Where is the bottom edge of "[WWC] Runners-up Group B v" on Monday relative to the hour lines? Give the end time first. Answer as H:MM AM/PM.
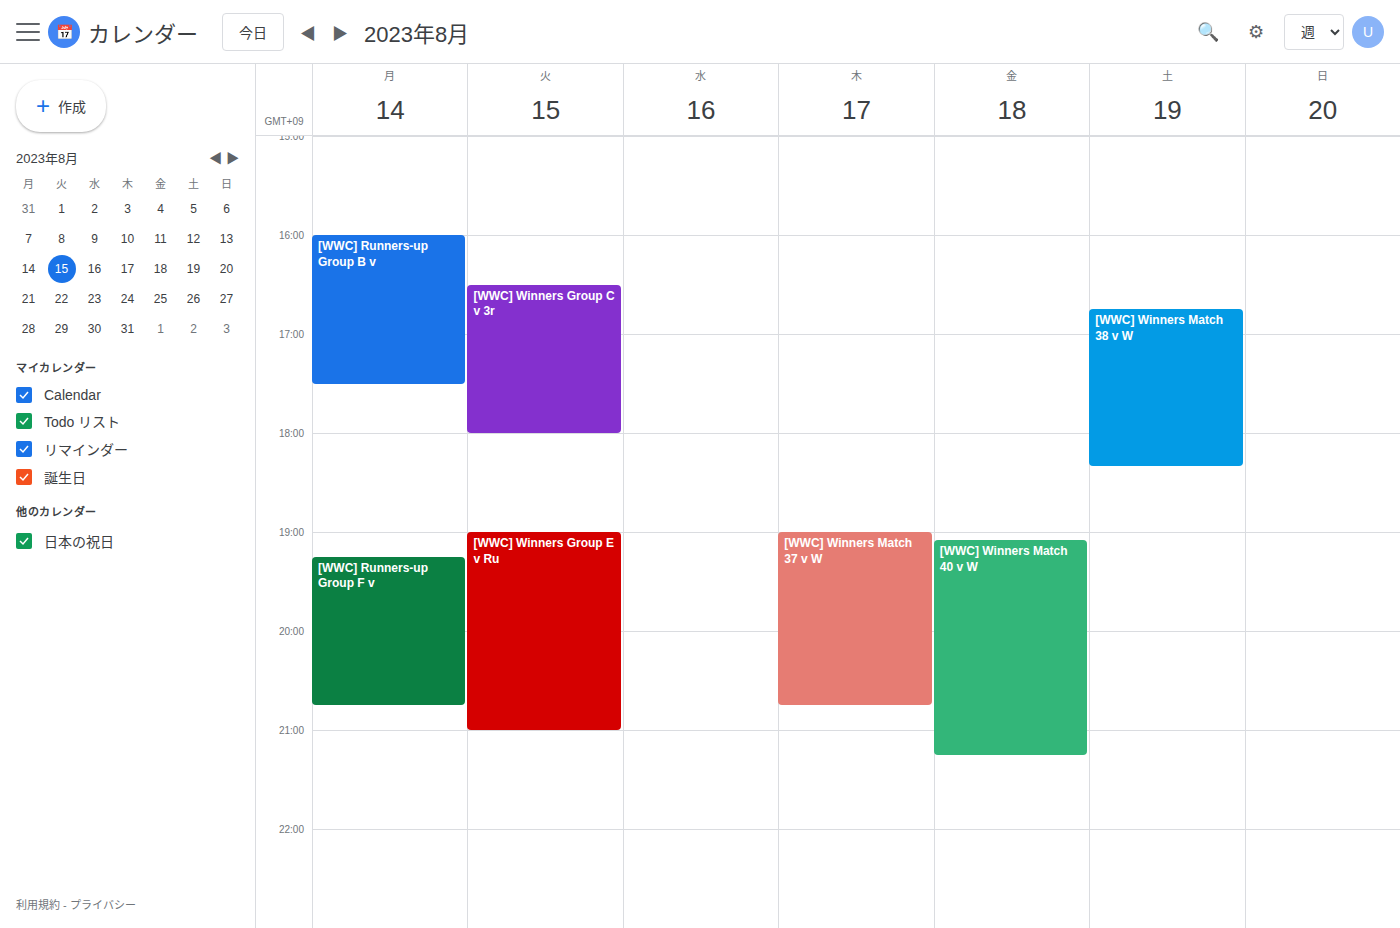
5:30 PM -- halfway between the 5 PM and 6 PM lines.